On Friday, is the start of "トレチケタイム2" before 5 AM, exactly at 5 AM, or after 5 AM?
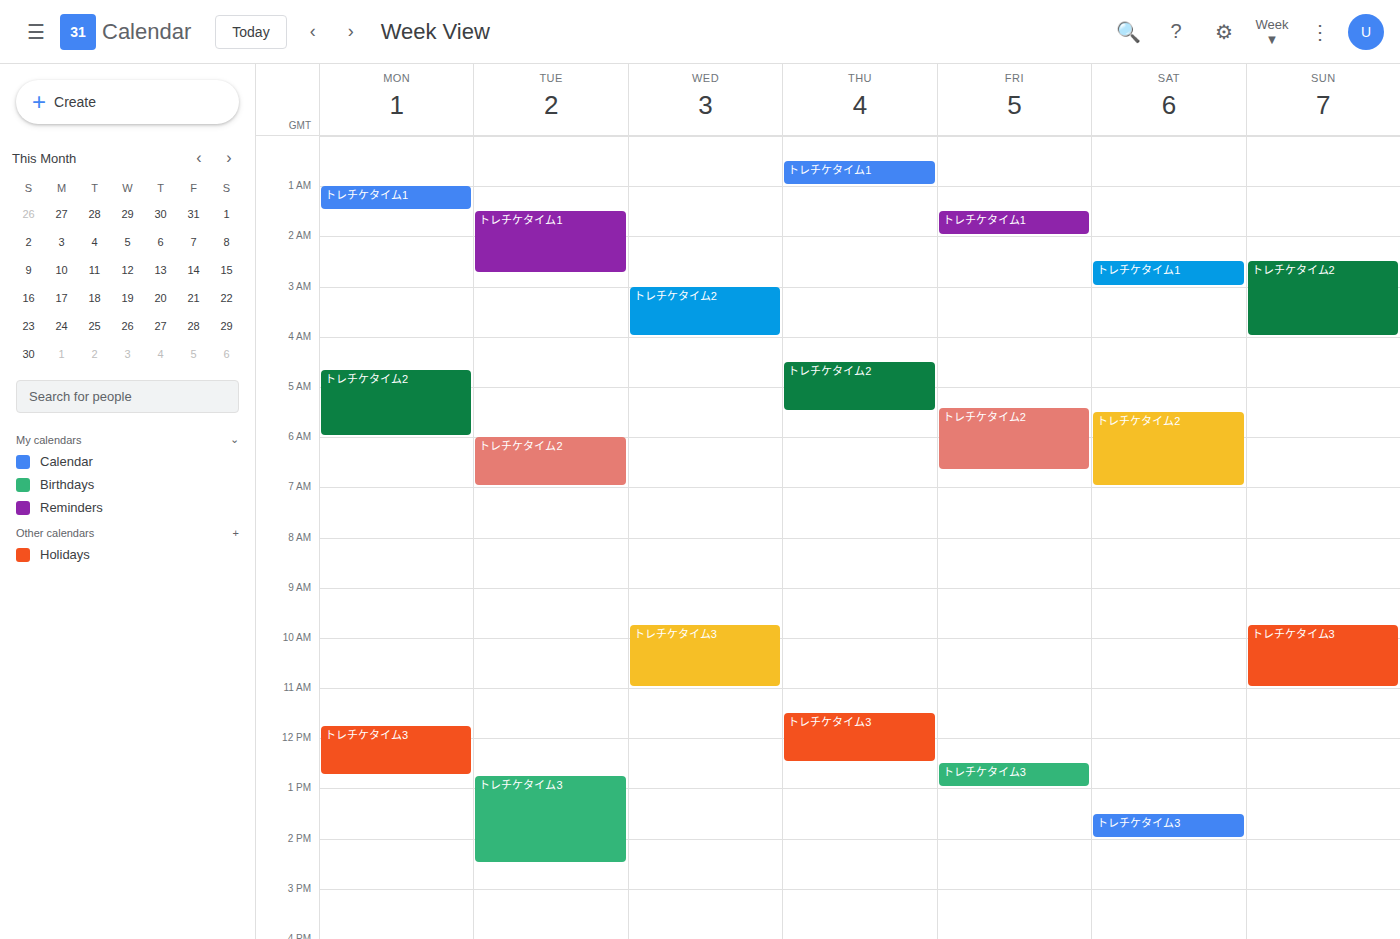
5:25 AM -- after 5 AM, 25 minutes below the 5 AM line.